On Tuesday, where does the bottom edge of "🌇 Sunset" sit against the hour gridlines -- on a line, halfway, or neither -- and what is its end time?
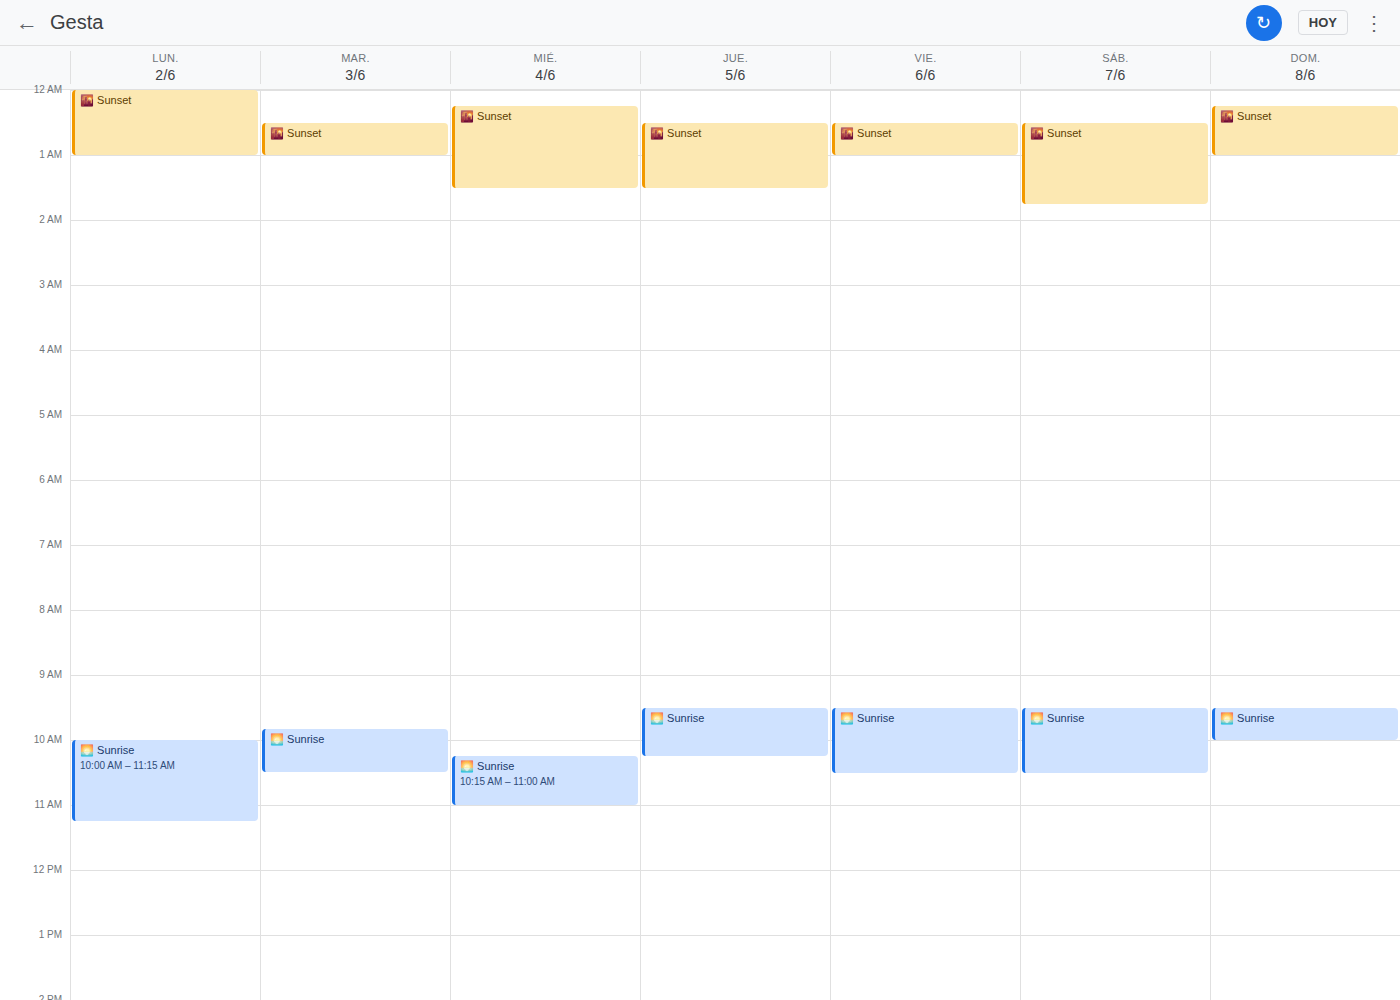
1:00 AM -- exactly on the 1 AM line.